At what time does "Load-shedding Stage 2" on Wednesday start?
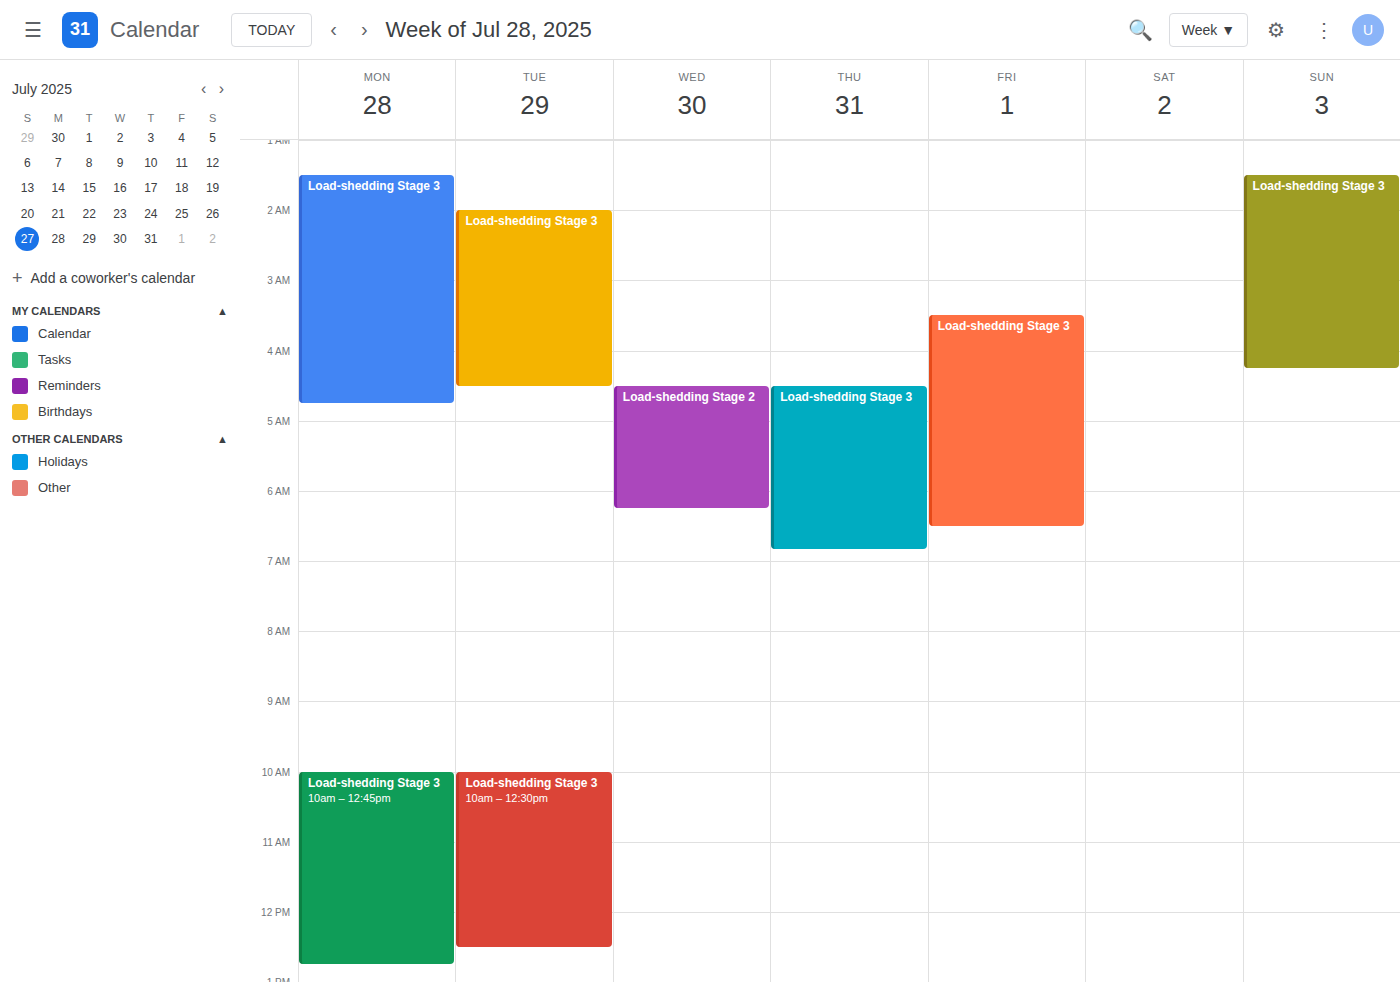
04:30